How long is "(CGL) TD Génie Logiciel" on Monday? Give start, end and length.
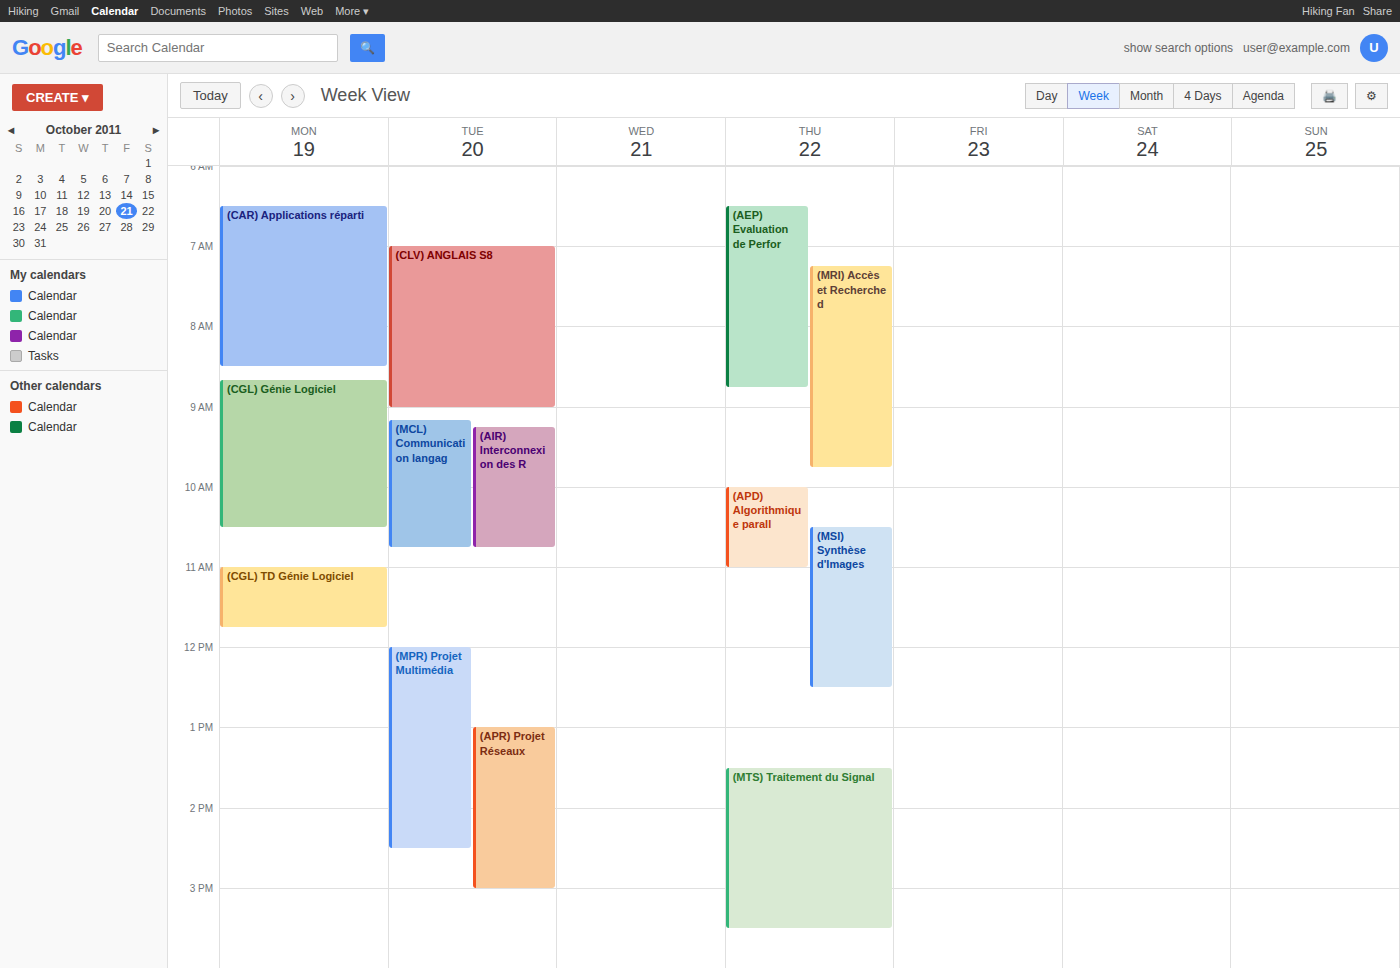
11:00 AM to 11:45 AM, 45 minutes